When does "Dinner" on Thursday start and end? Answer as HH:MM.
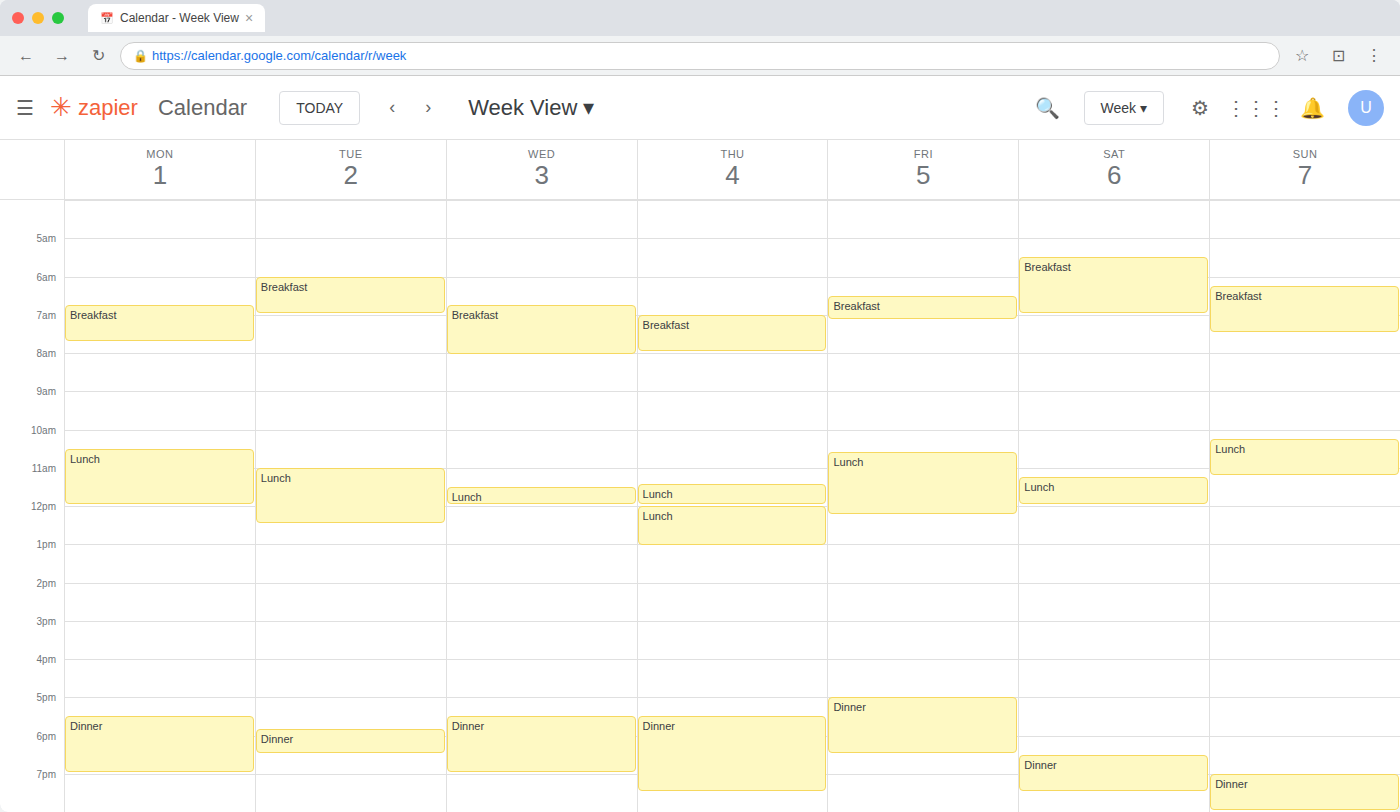
17:30 to 19:30